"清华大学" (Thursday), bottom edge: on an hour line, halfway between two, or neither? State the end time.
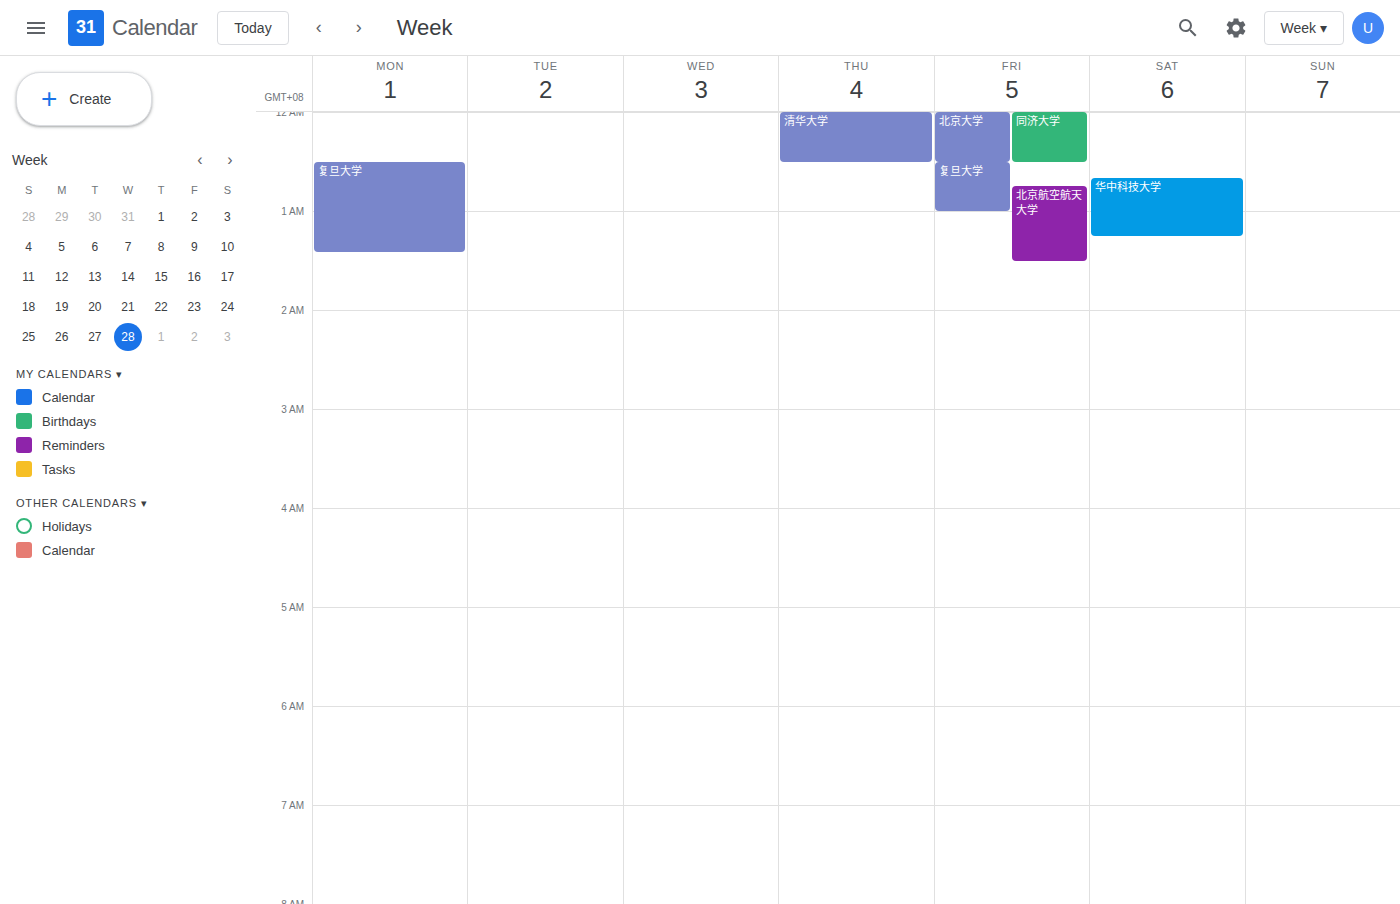
12:30 AM -- halfway between the 12 AM and 1 AM lines.